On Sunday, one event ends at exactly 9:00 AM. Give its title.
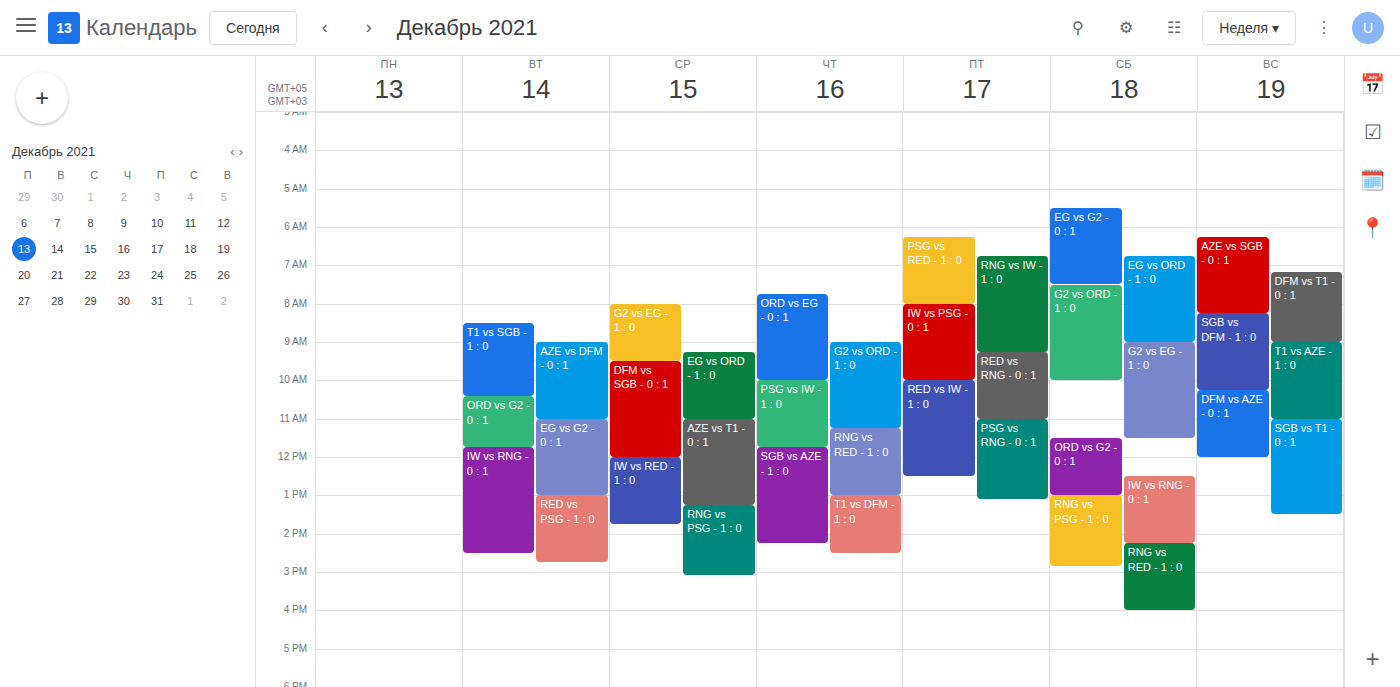
"DFM vs T1 - 0 : 1"